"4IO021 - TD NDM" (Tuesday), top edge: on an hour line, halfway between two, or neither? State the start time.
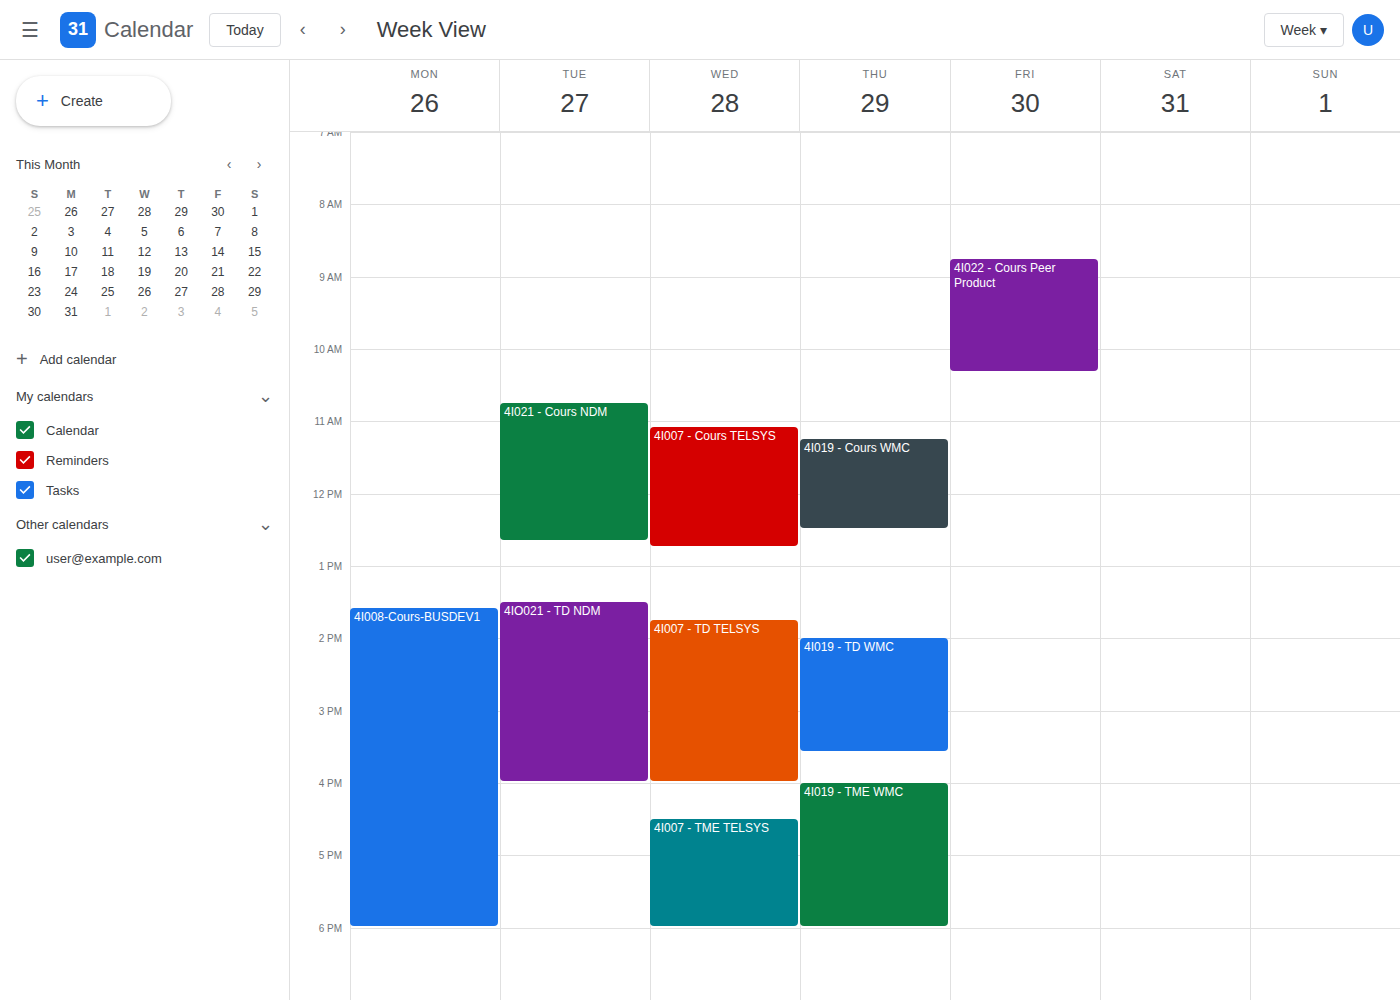
13:30 -- halfway between the 13:00 and 14:00 lines.